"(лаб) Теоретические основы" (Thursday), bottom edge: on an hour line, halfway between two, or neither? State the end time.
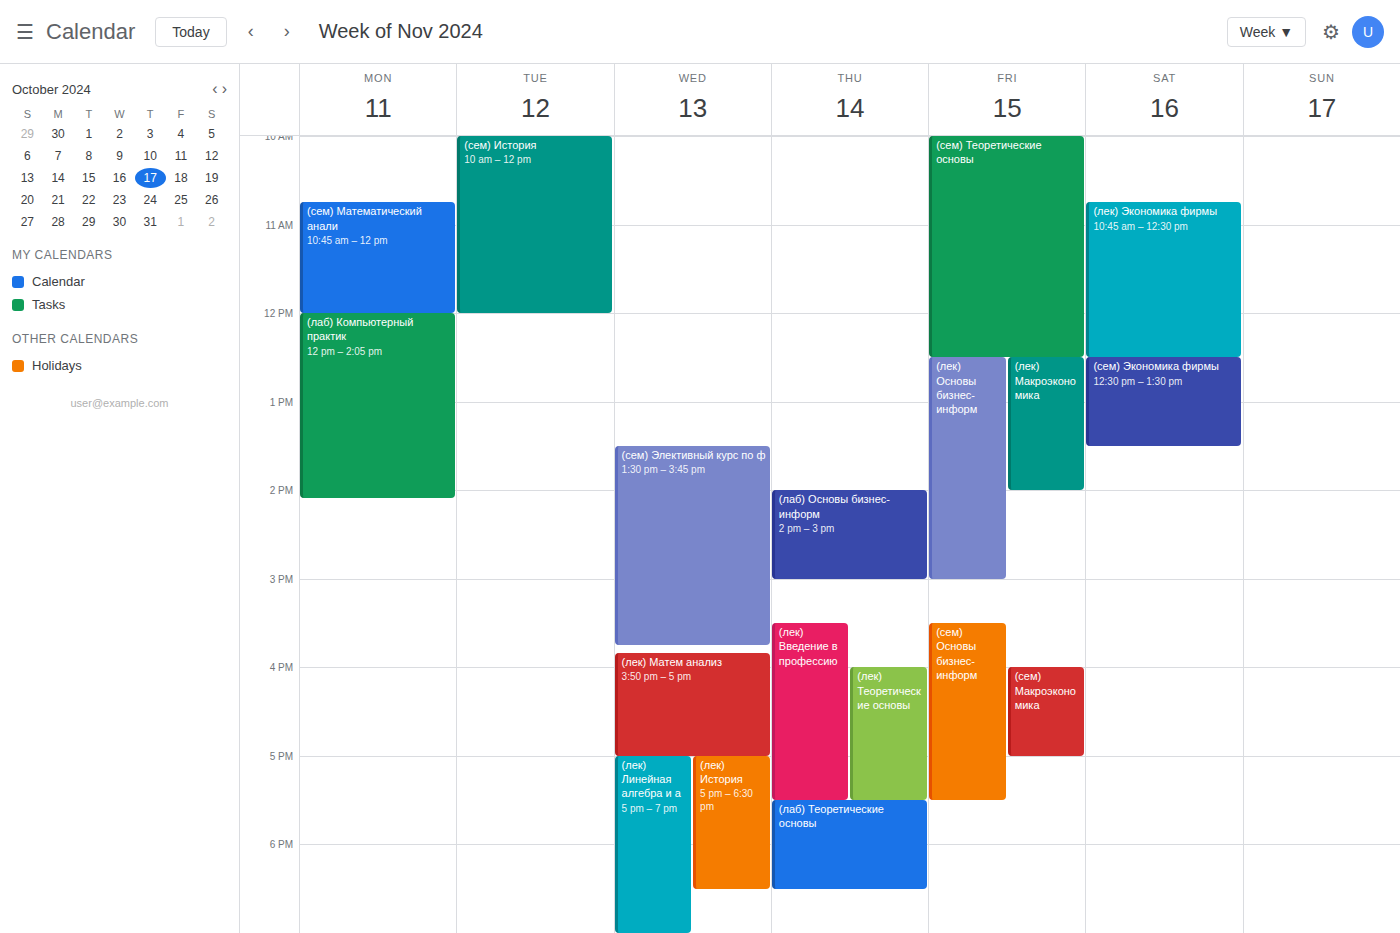
6:30 PM -- halfway between the 6 PM and 7 PM lines.